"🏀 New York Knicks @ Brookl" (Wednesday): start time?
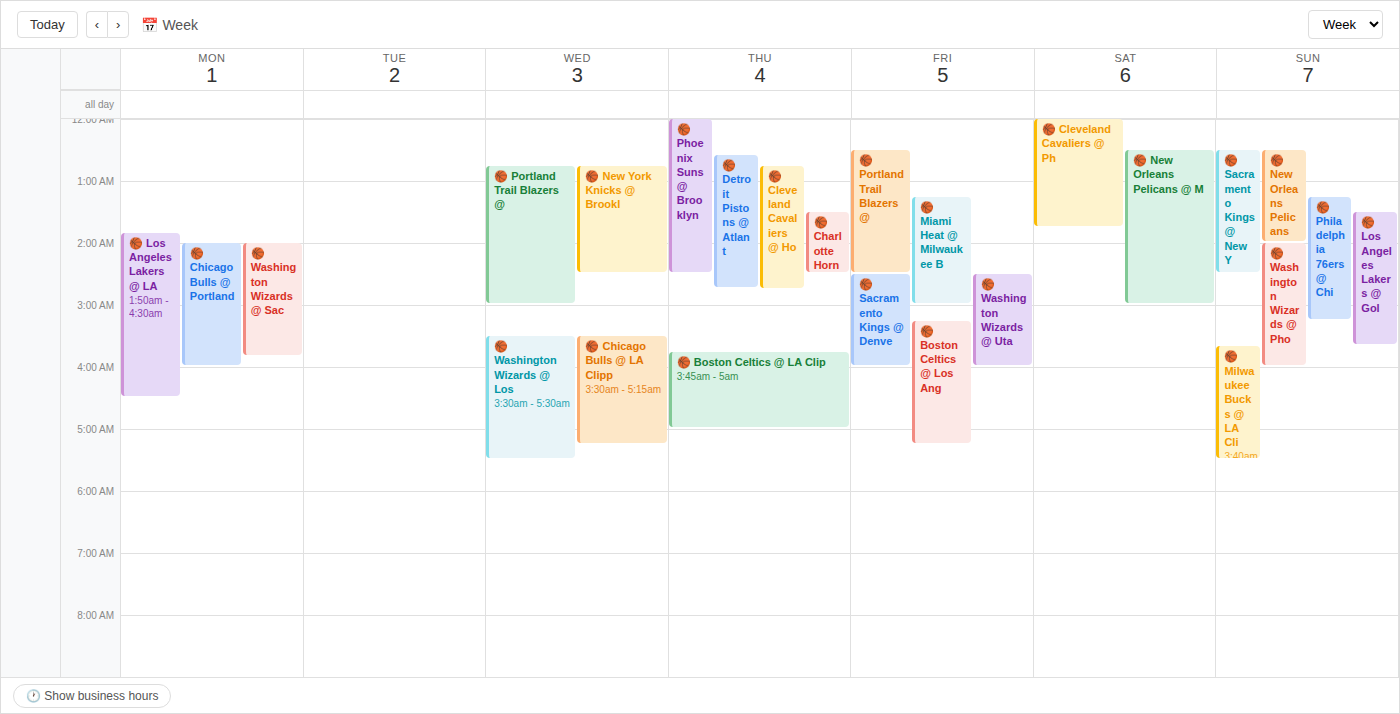
12:45 AM